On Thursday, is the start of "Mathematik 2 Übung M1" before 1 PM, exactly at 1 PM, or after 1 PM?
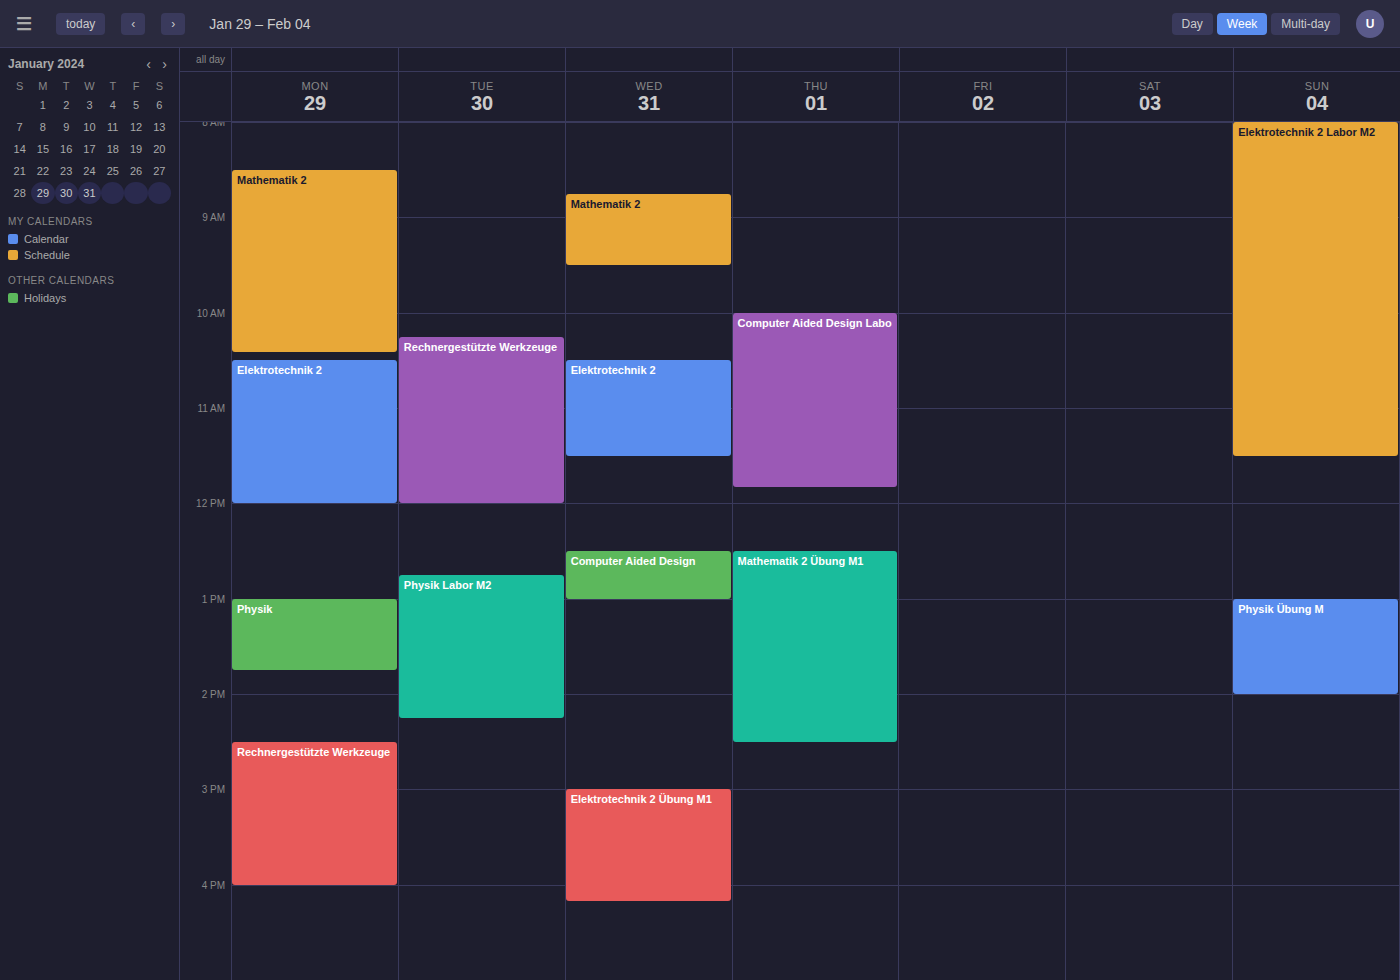
12:30 PM -- before 1 PM, 30 minutes above the 1 PM line.